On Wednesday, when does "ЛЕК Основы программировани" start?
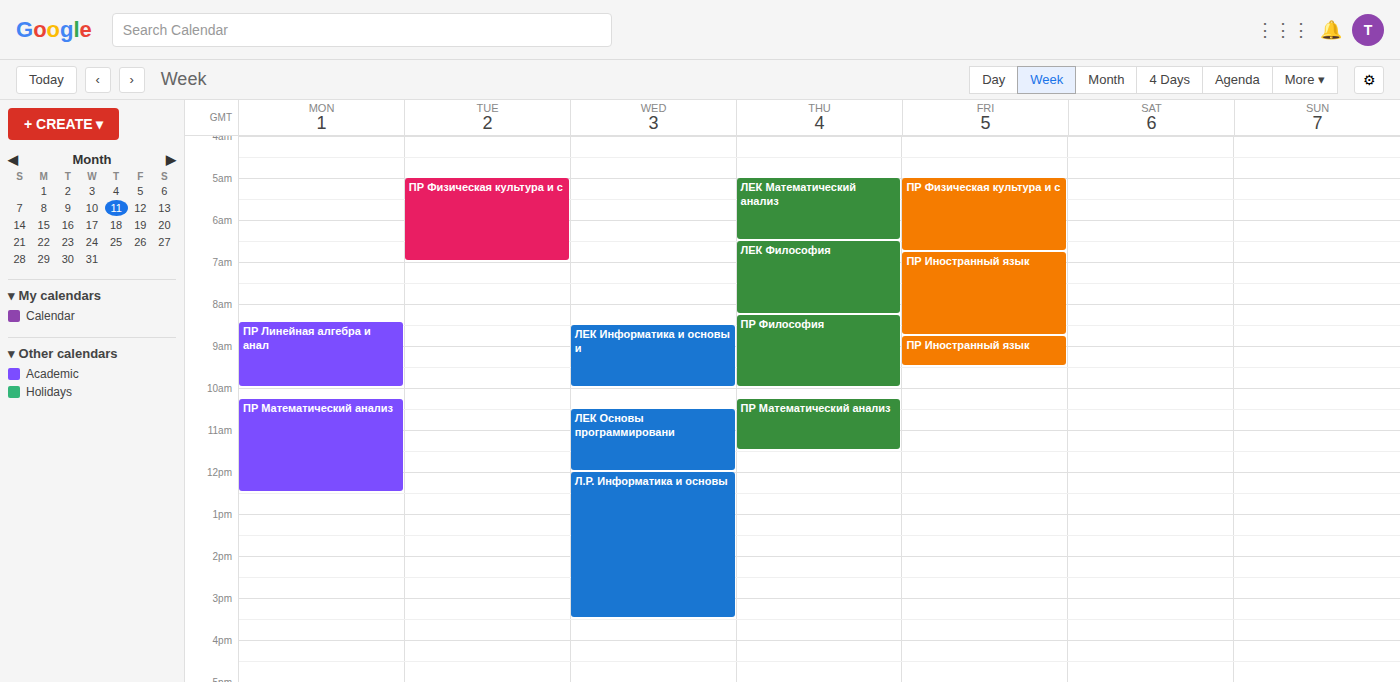
10:30